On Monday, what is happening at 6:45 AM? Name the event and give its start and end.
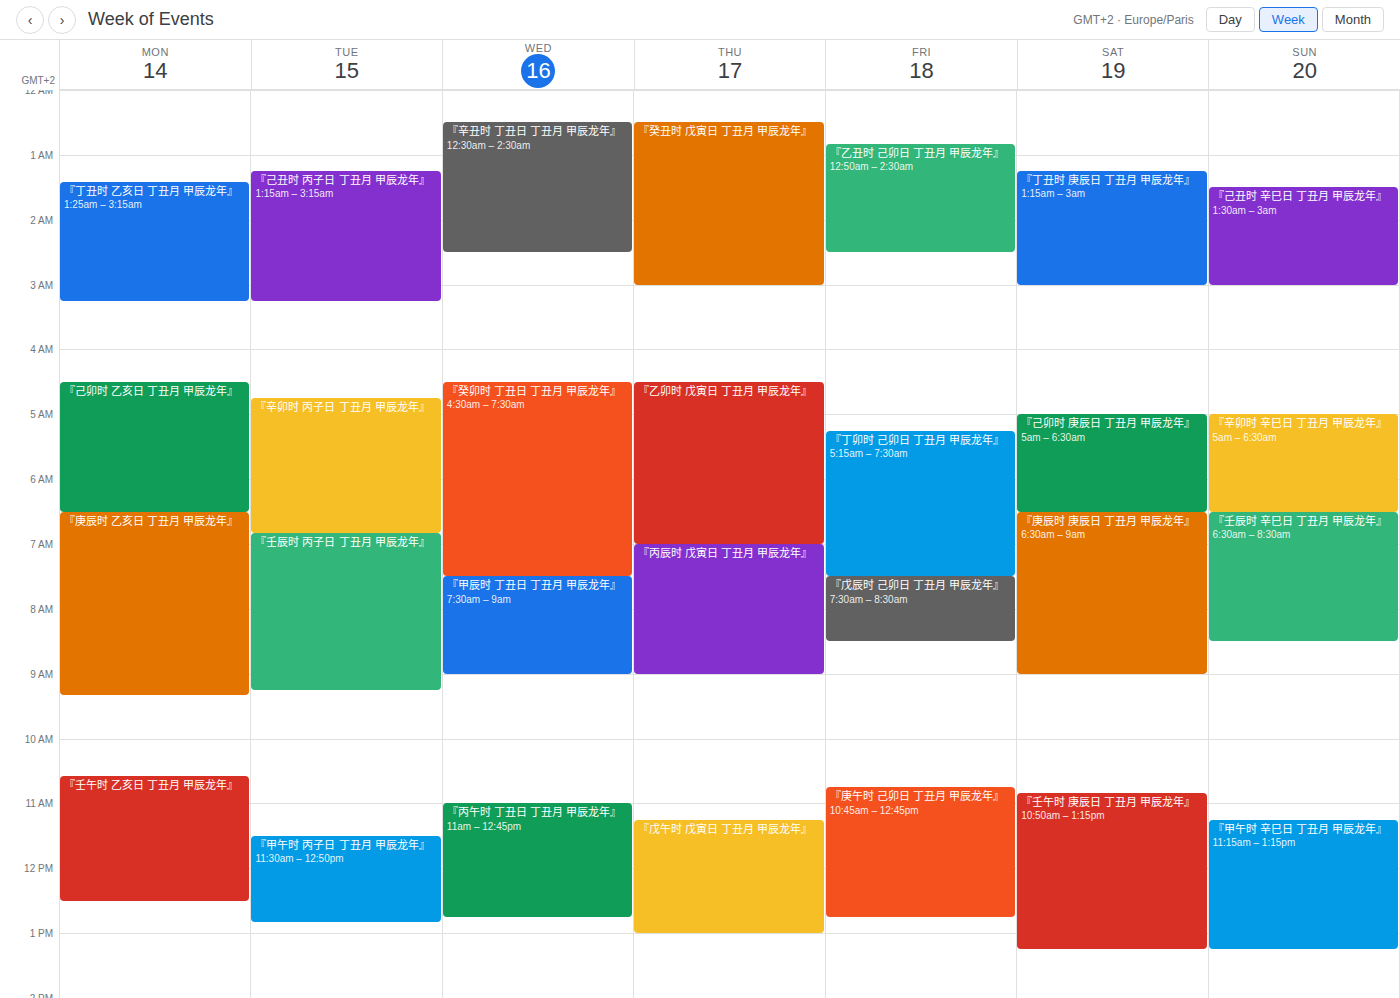
"『庚辰时 乙亥日 丁丑月 甲辰龙年』", 6:30 AM to 9:20 AM